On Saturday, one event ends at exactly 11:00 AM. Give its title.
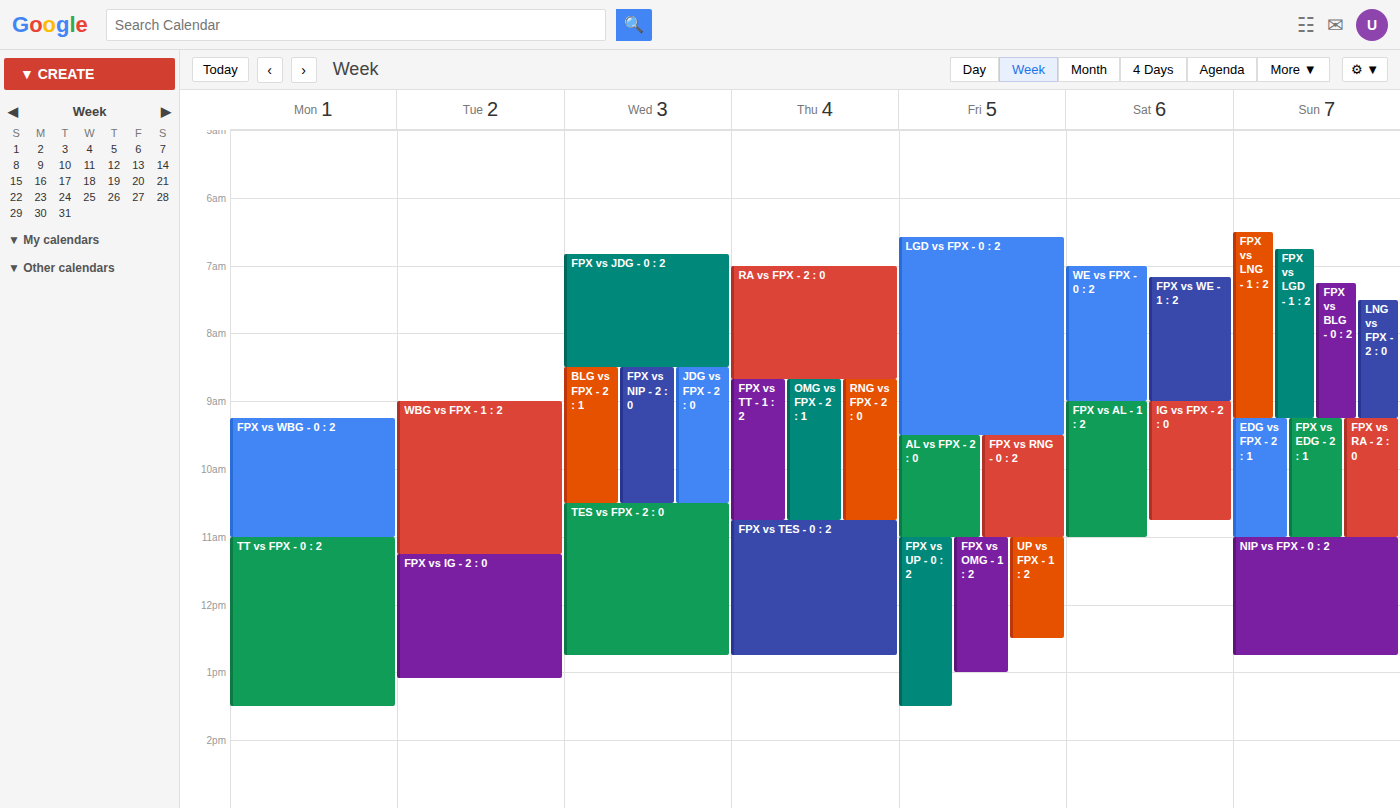
"FPX vs AL - 1 : 2"